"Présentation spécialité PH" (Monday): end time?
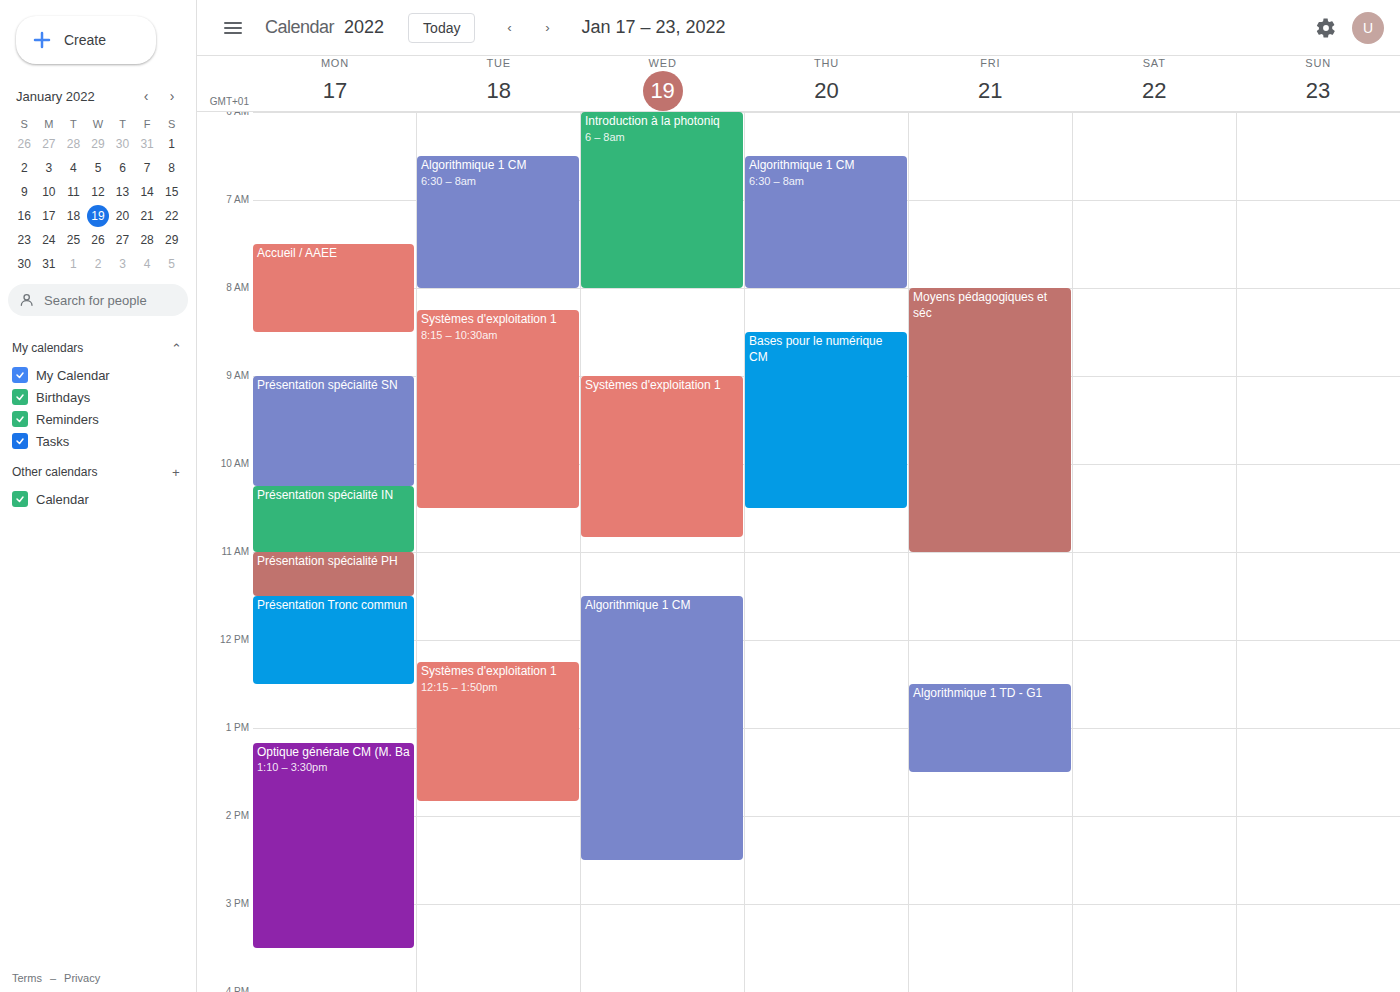
11:30 AM